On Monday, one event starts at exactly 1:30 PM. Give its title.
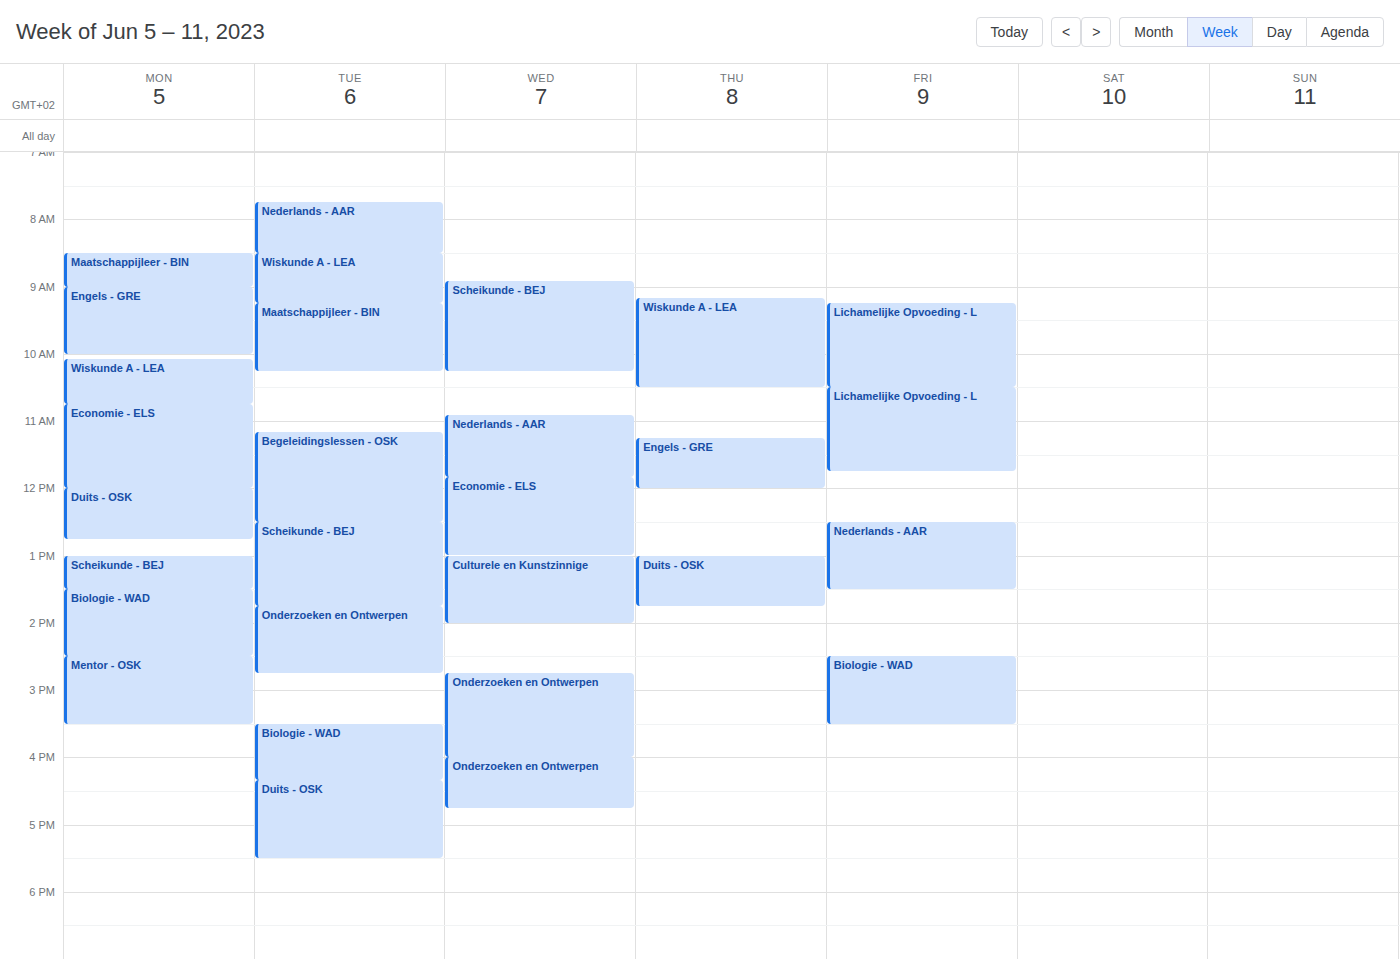
"Biologie - WAD"